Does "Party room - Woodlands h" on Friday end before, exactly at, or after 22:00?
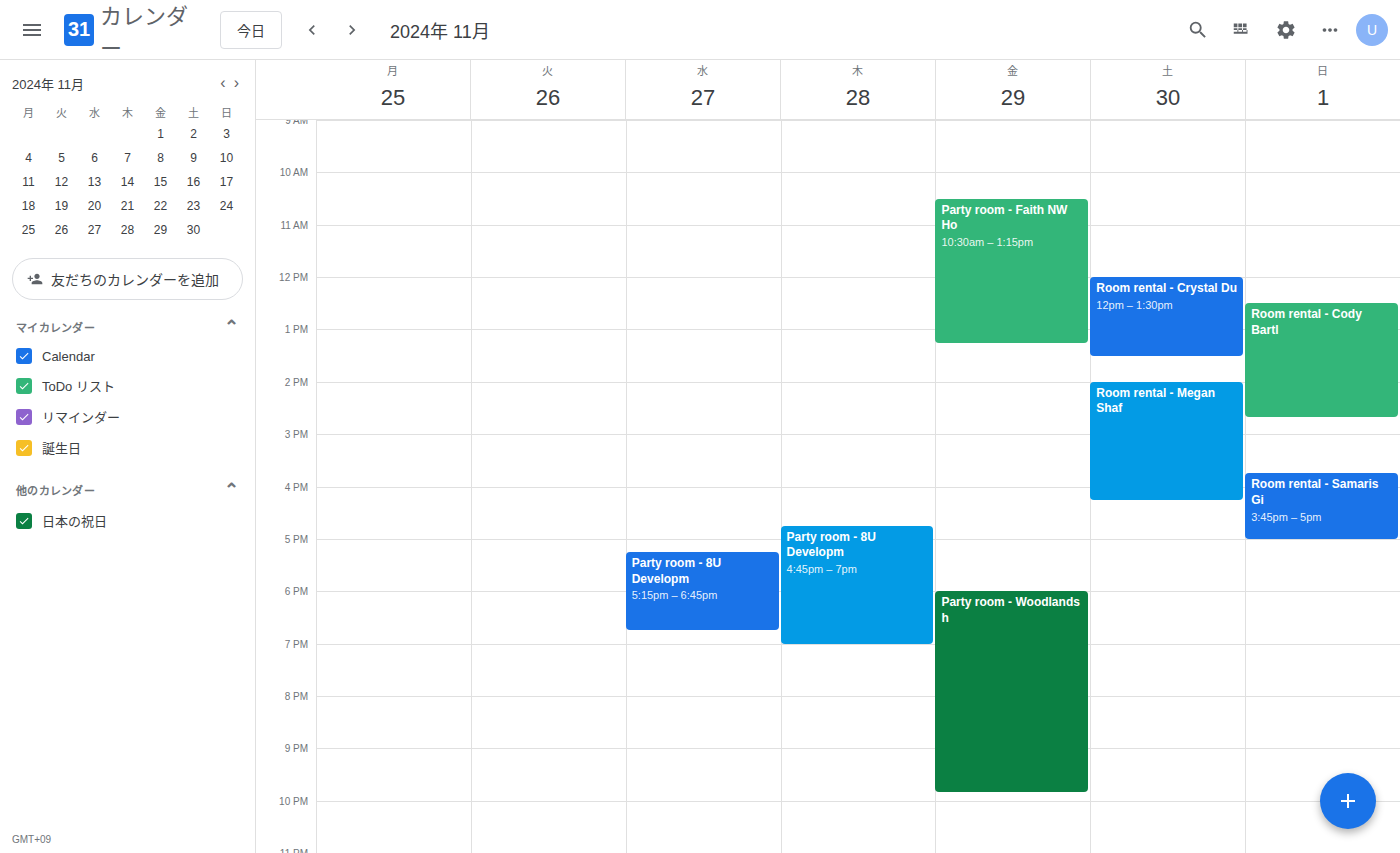
21:50 -- before 22:00, 10 minutes above the 22:00 line.